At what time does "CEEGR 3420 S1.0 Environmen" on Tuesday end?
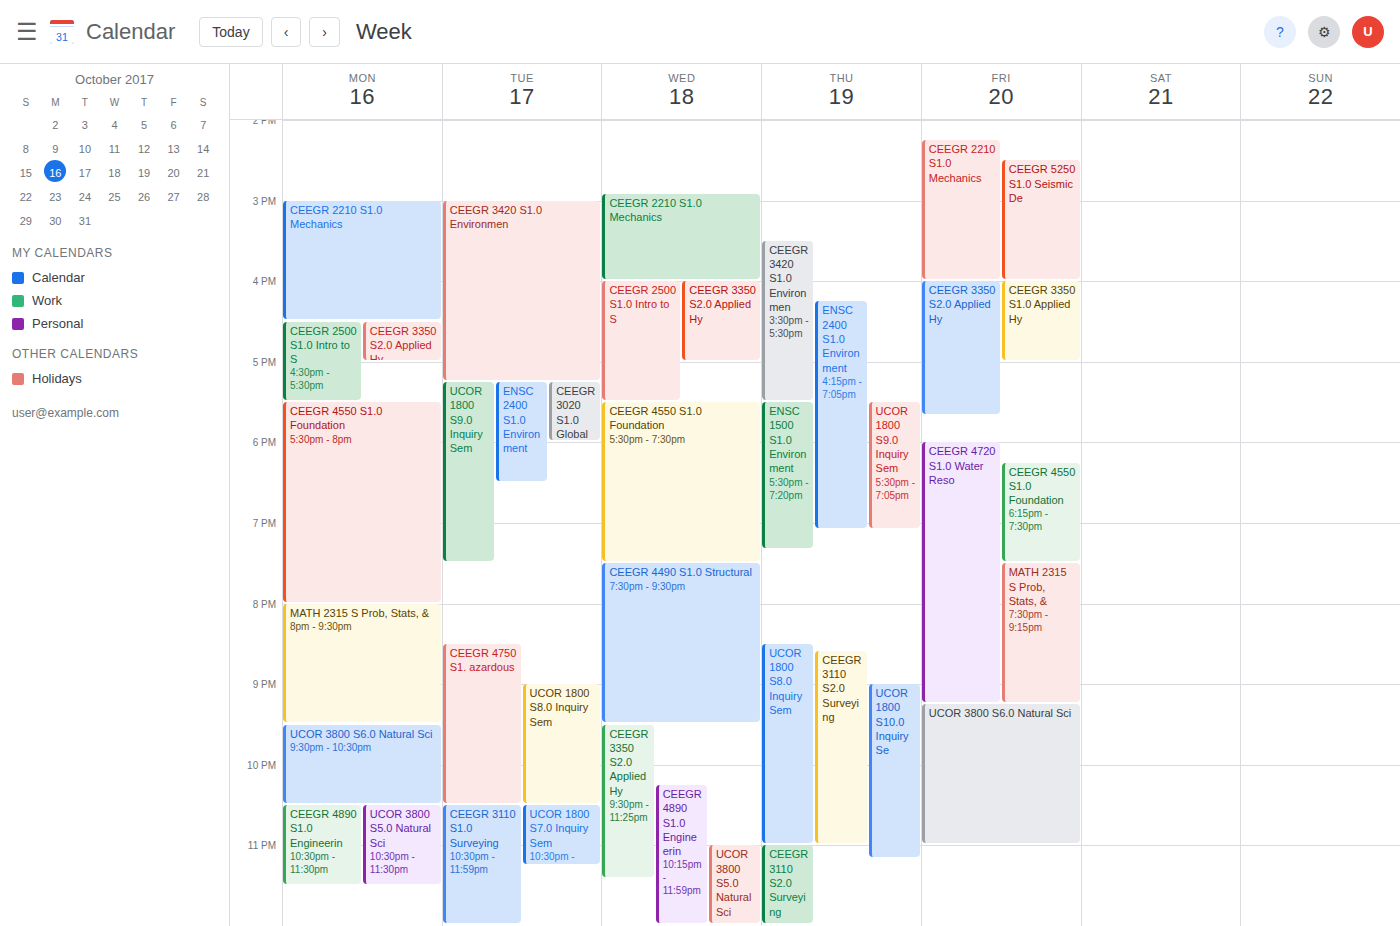
17:15